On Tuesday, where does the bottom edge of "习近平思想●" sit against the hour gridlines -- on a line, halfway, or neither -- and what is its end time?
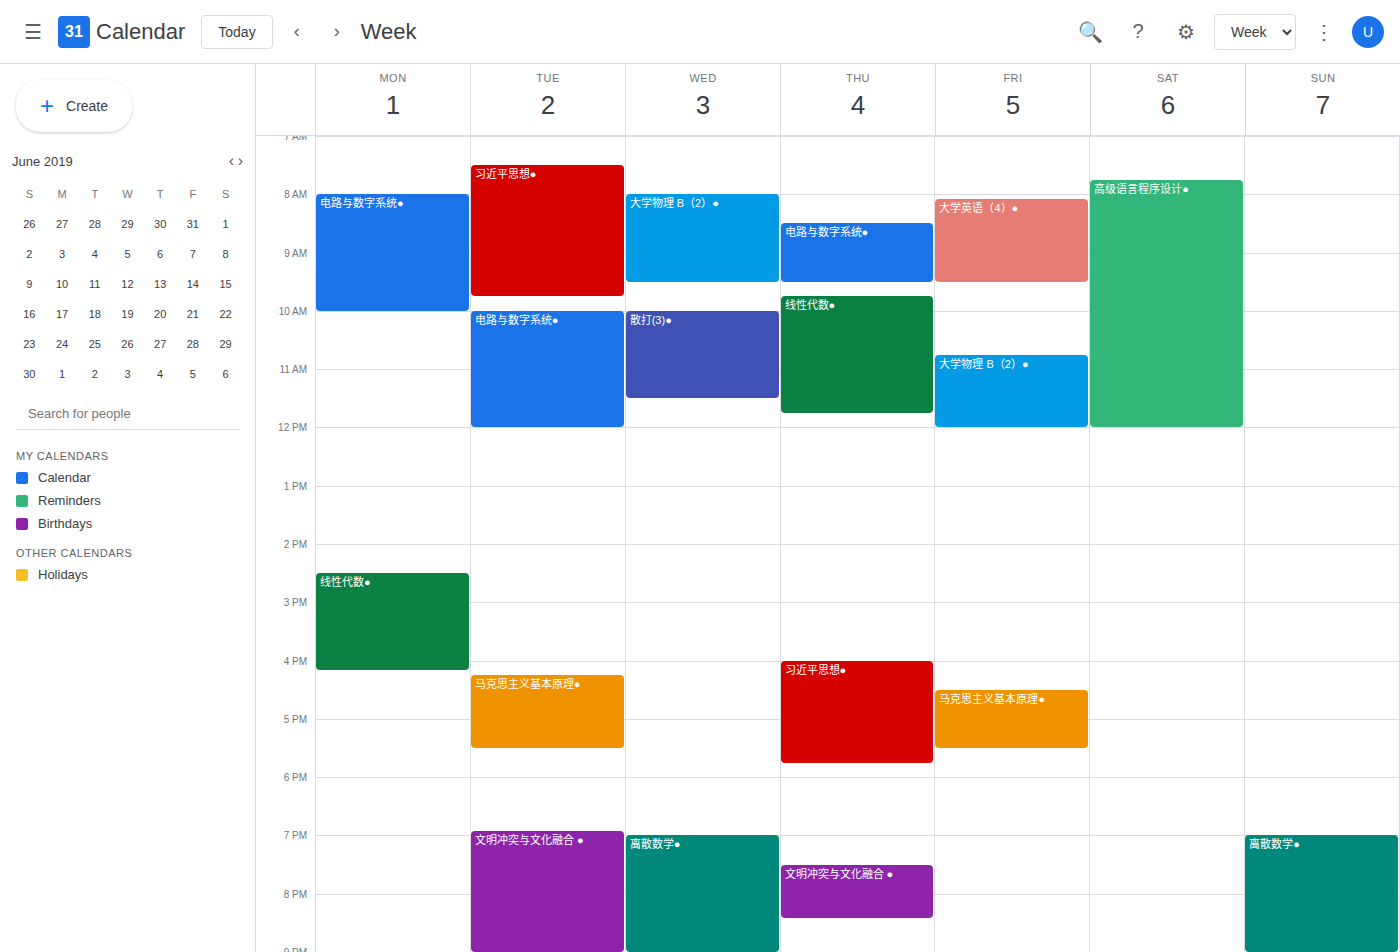
9:45 AM -- neither: three quarters of the way from the 9 AM line to the 10 AM line.